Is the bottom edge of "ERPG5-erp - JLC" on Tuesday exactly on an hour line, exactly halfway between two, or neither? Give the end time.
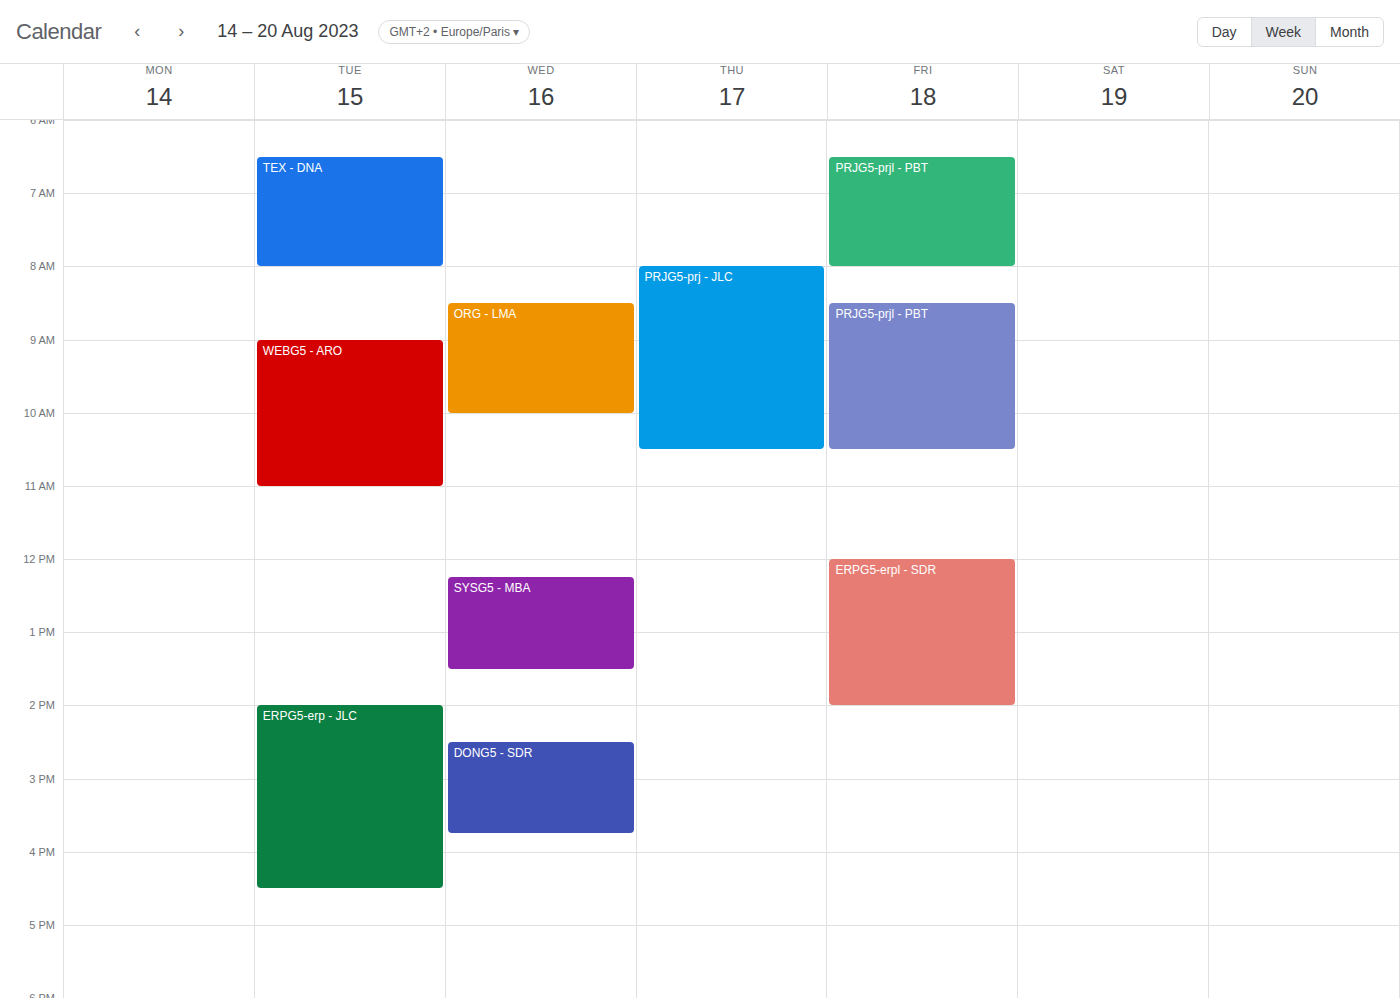
4:30 PM -- halfway between the 4 PM and 5 PM lines.